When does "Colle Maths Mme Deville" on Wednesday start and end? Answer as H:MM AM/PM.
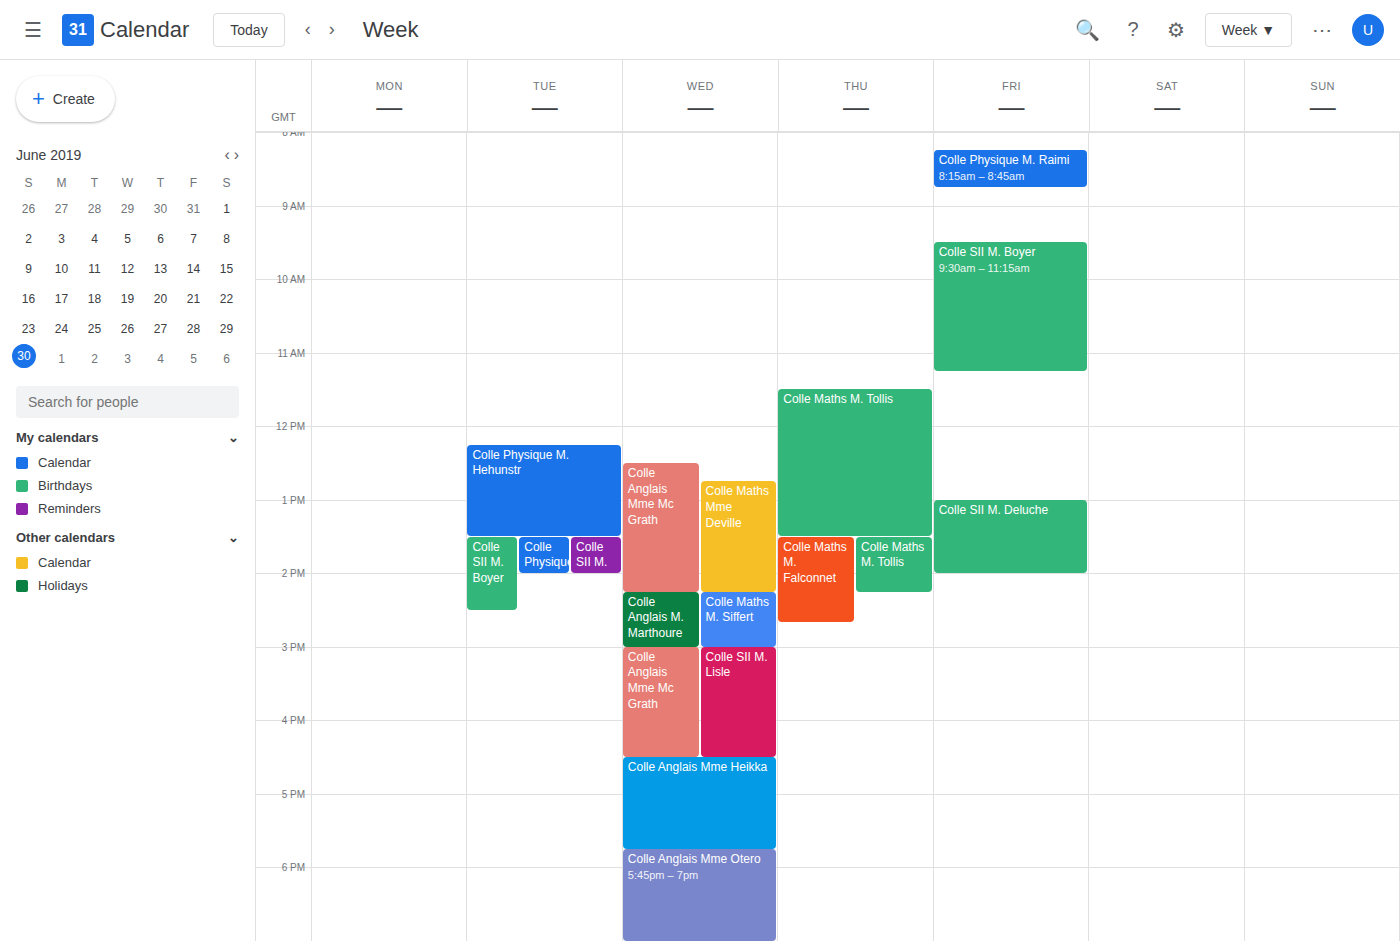
12:45 PM to 2:15 PM